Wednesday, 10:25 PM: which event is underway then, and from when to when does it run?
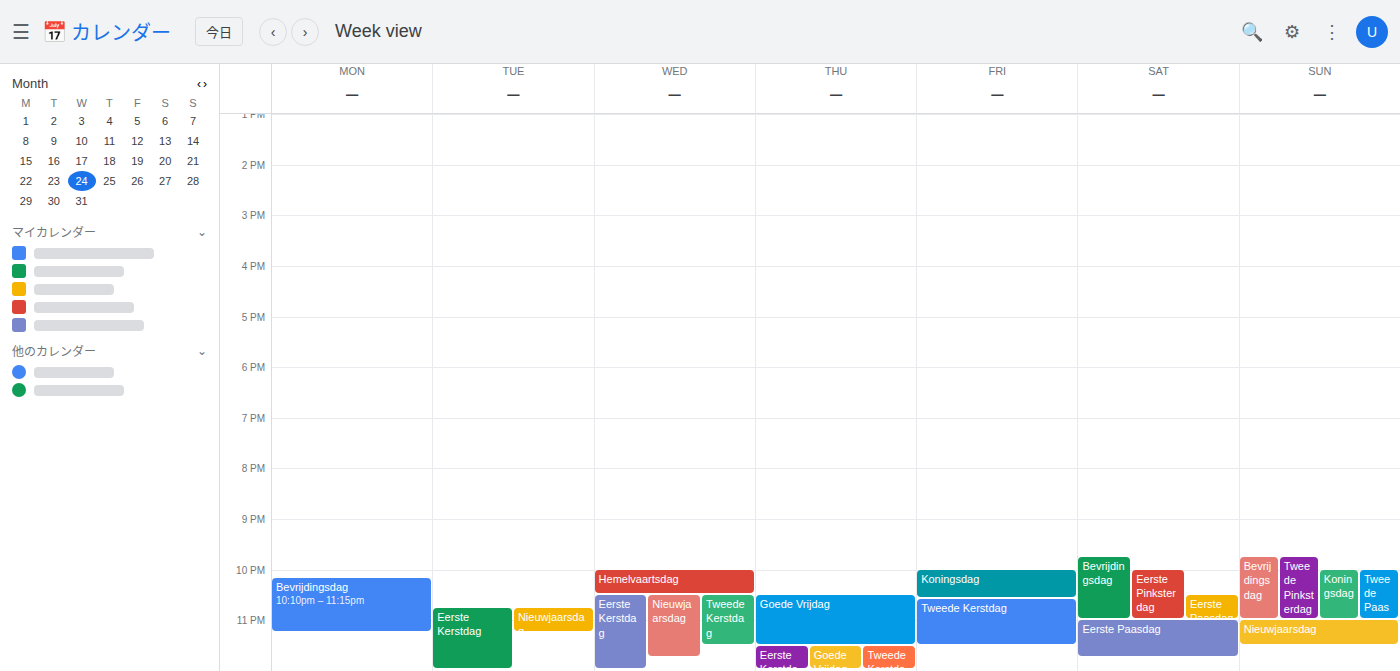
"Hemelvaartsdag", 10:00 PM to 10:30 PM